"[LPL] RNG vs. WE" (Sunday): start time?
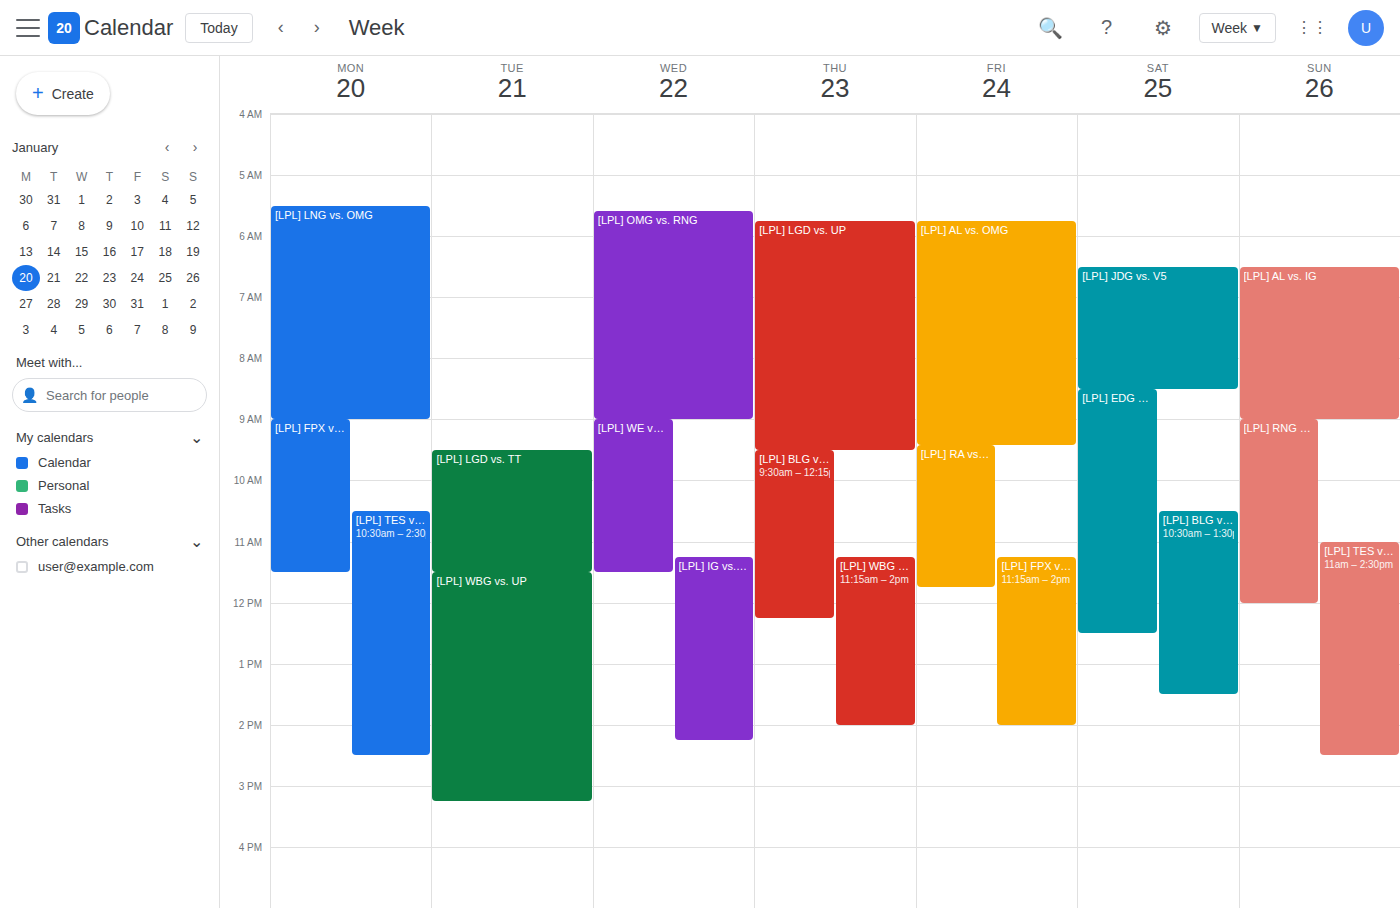
09:00